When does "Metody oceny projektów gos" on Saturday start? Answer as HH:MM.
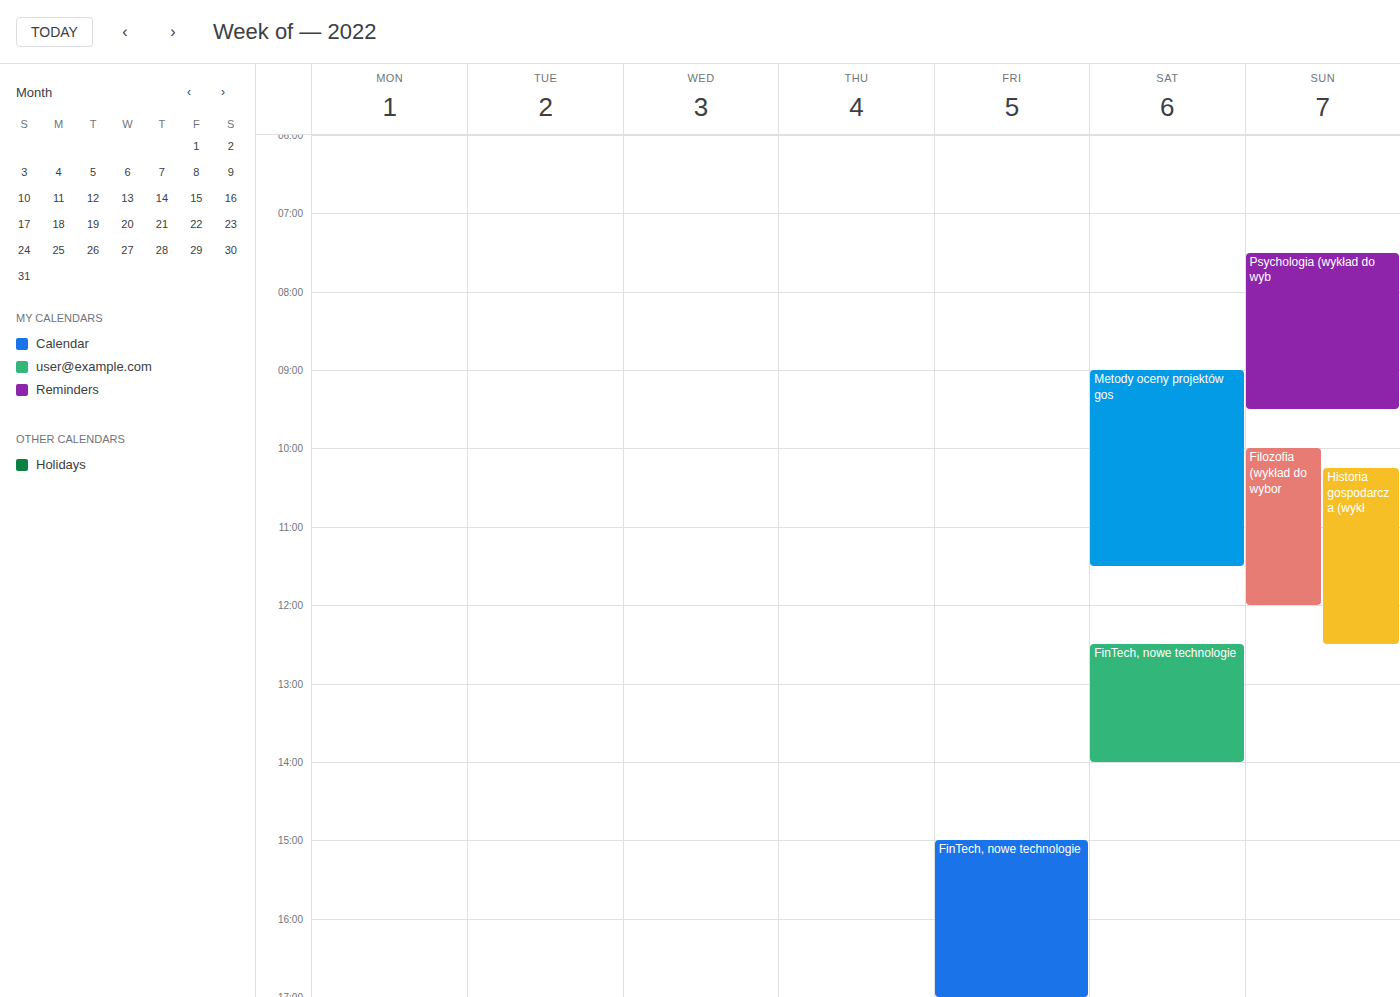
09:00